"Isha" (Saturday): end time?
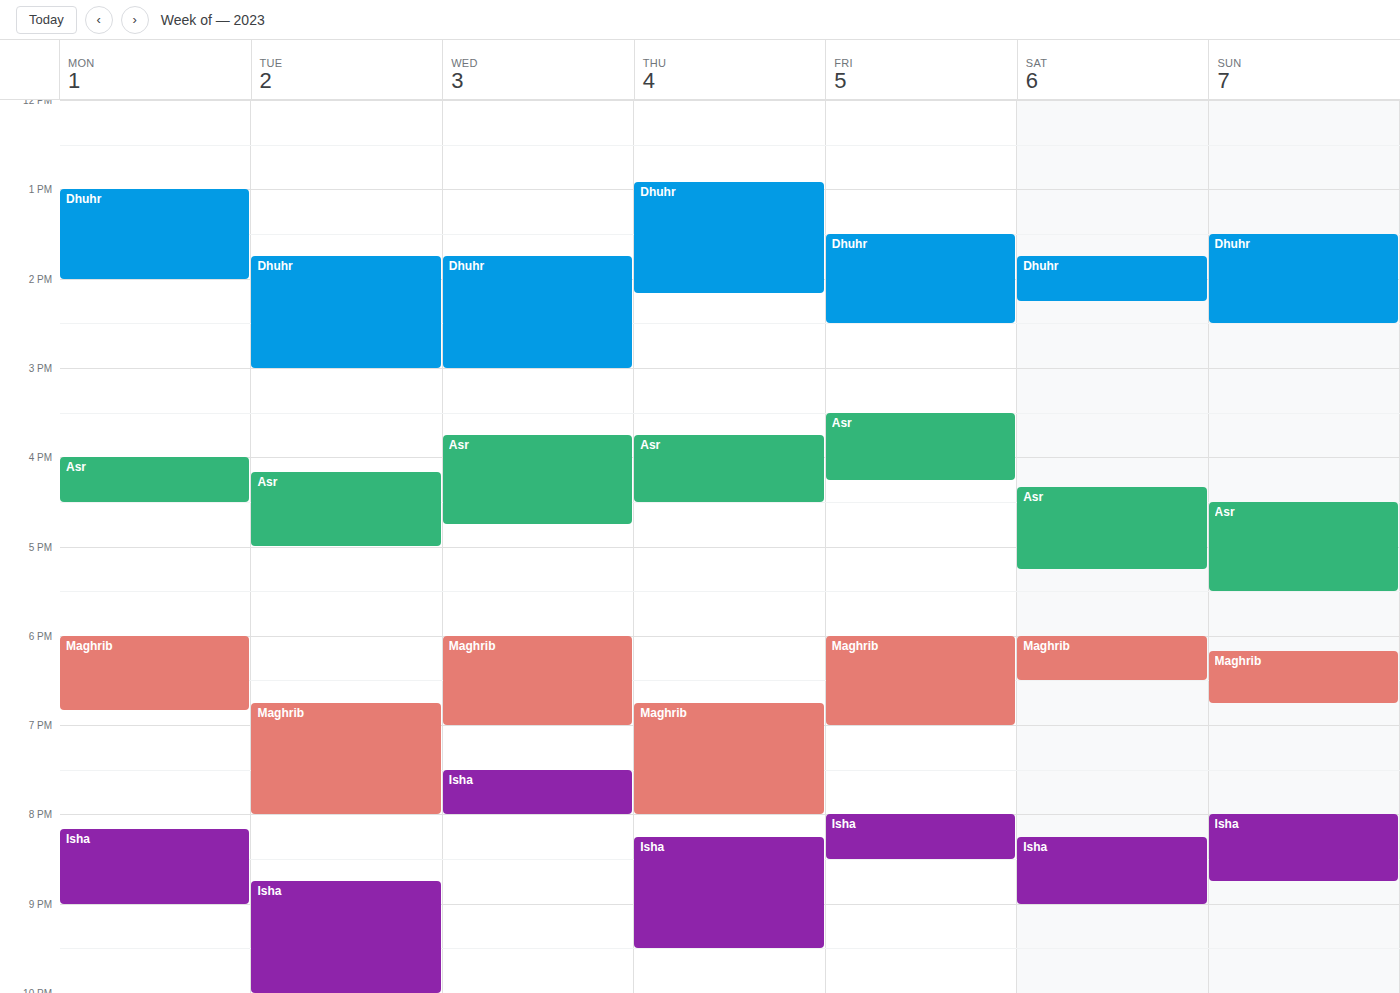
9:00 PM